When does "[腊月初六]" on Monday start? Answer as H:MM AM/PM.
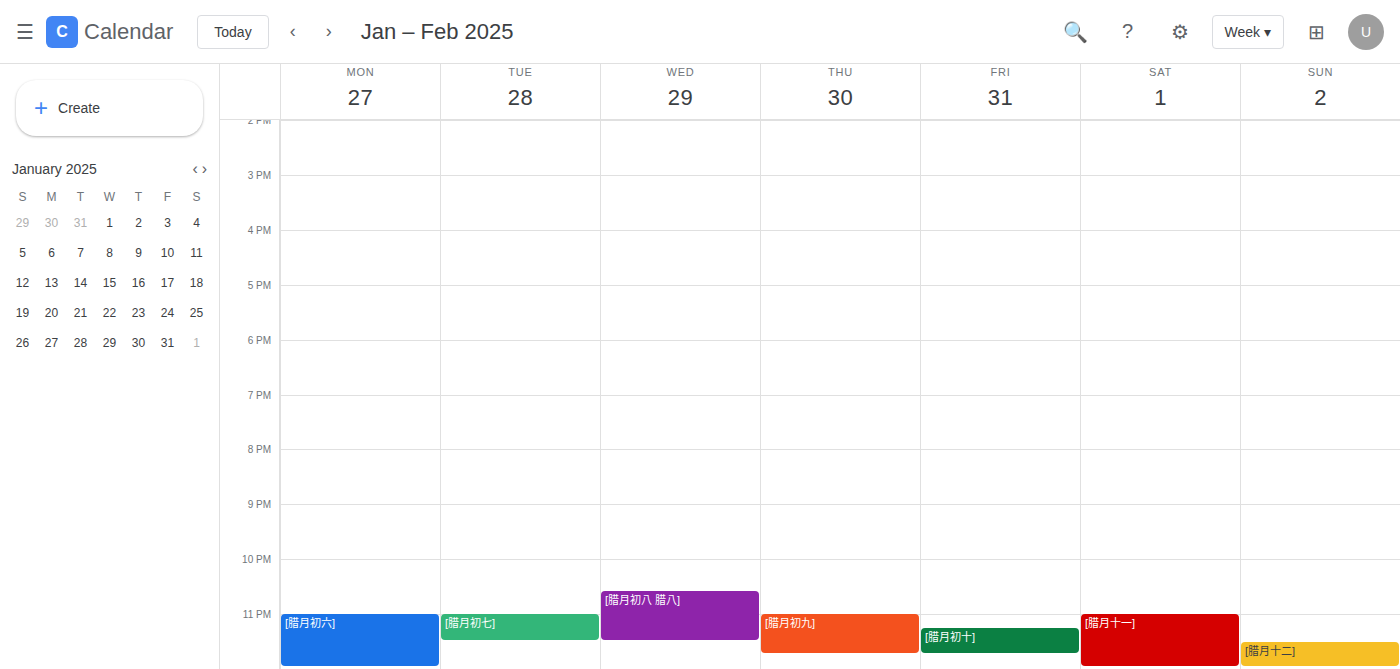
11:00 PM